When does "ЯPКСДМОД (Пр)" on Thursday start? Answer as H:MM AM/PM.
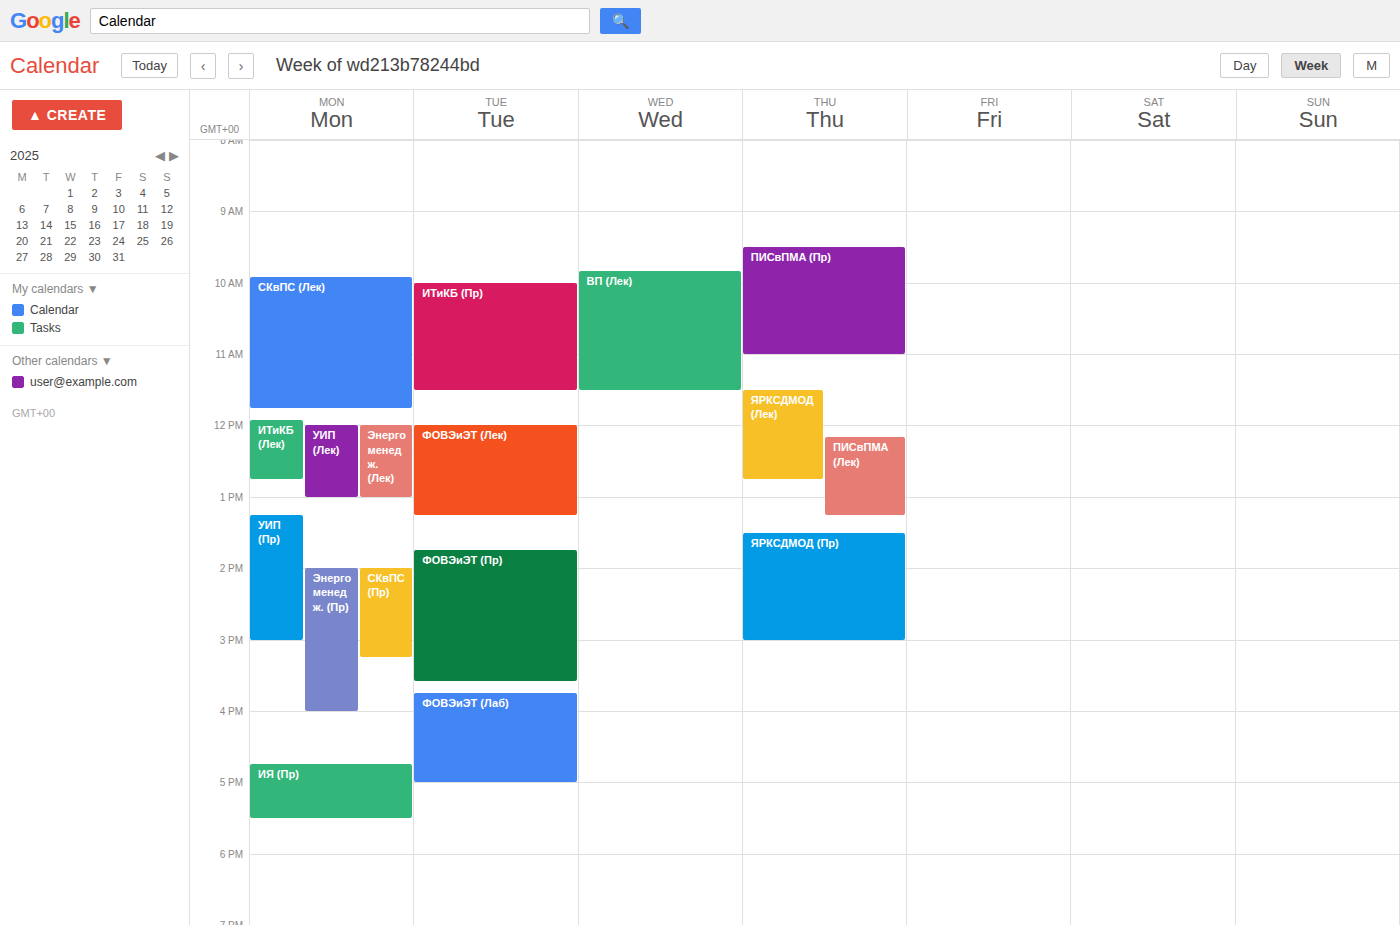
1:30 PM